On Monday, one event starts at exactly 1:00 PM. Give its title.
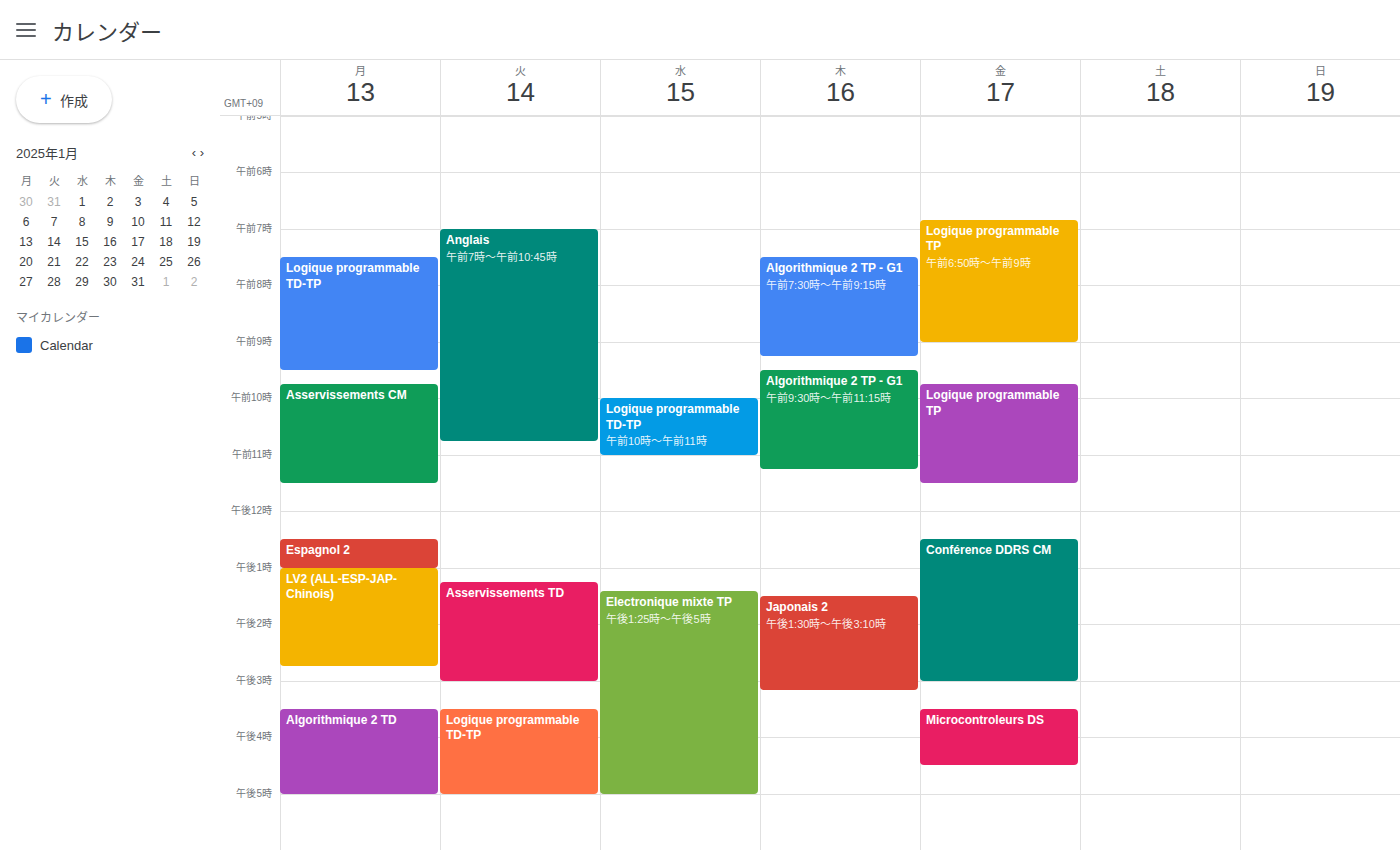
"LV2 (ALL-ESP-JAP-Chinois)"